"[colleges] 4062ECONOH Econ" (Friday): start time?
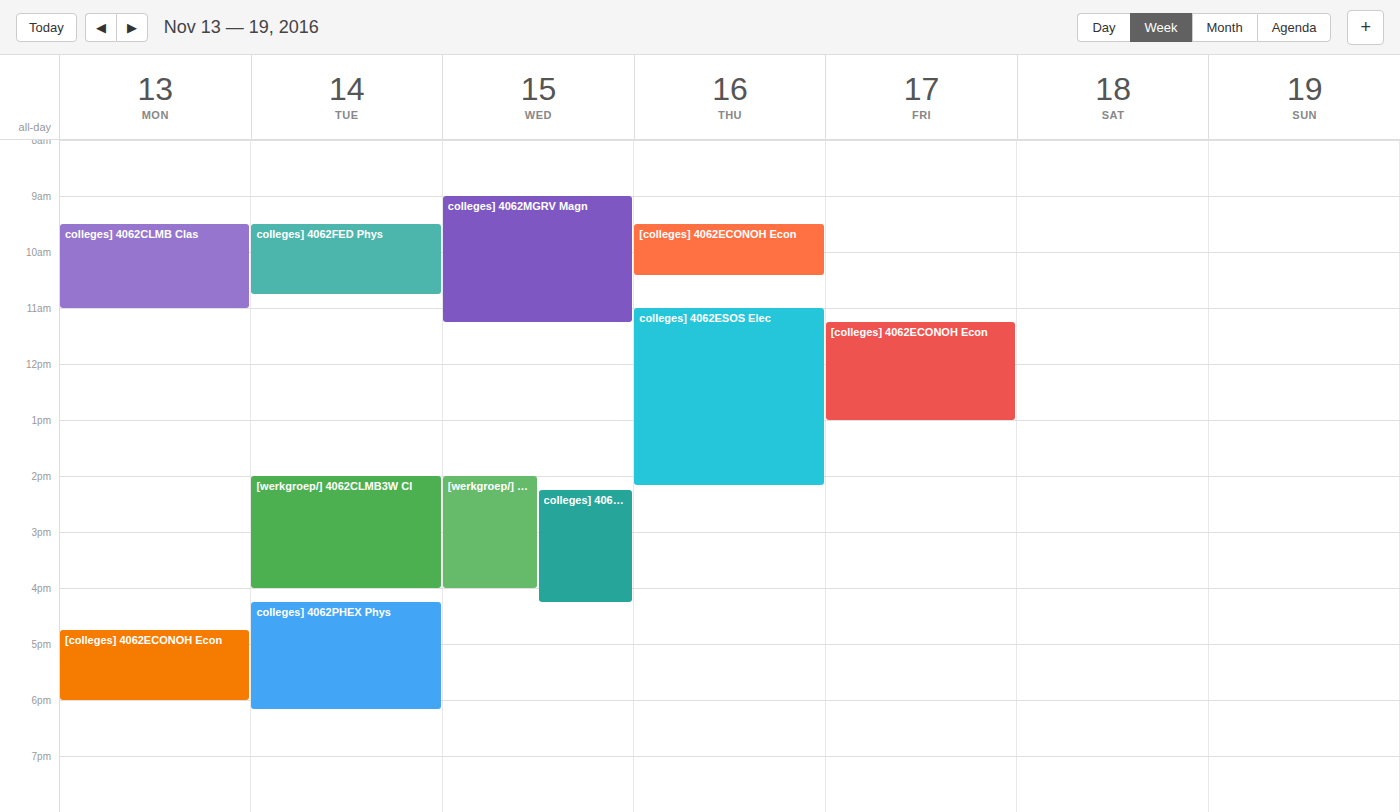
11:15 AM